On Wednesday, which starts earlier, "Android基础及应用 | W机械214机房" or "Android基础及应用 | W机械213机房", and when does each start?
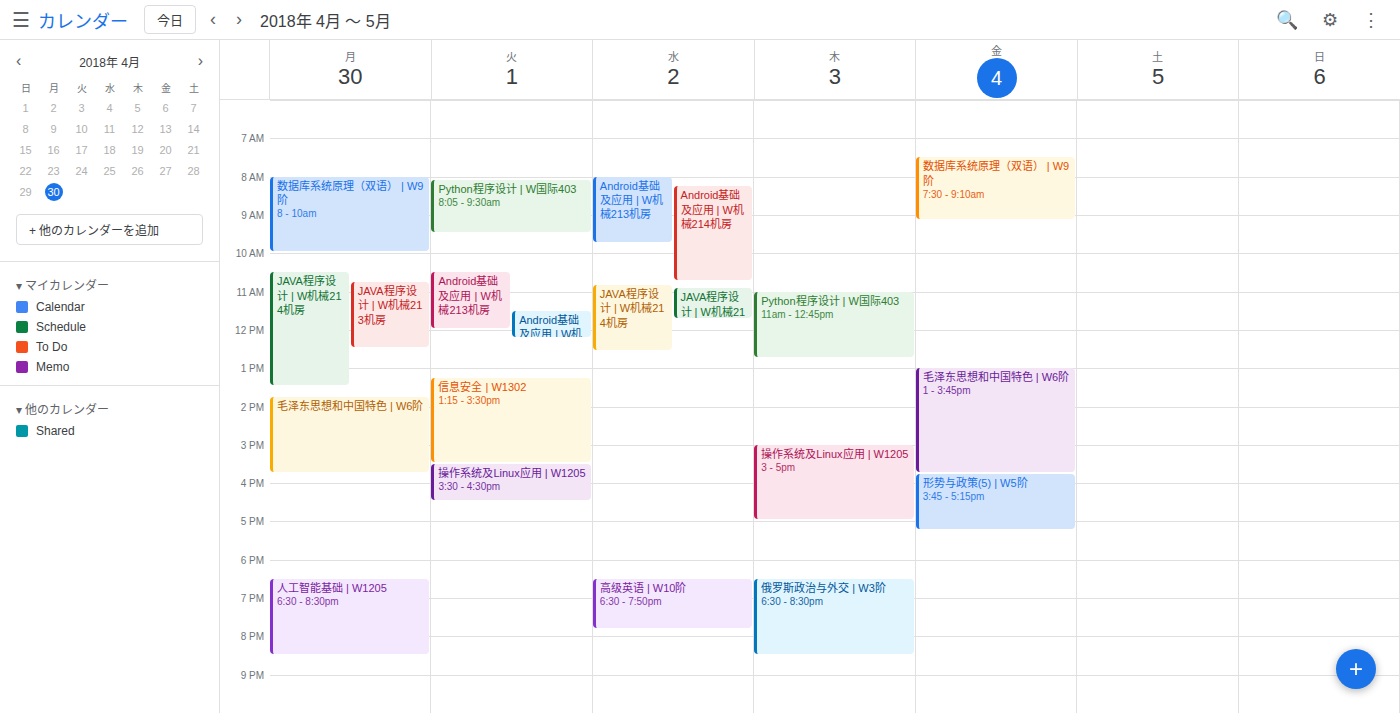
"Android基础及应用 | W机械213机房" 08:00; "Android基础及应用 | W机械214机房" 08:15.